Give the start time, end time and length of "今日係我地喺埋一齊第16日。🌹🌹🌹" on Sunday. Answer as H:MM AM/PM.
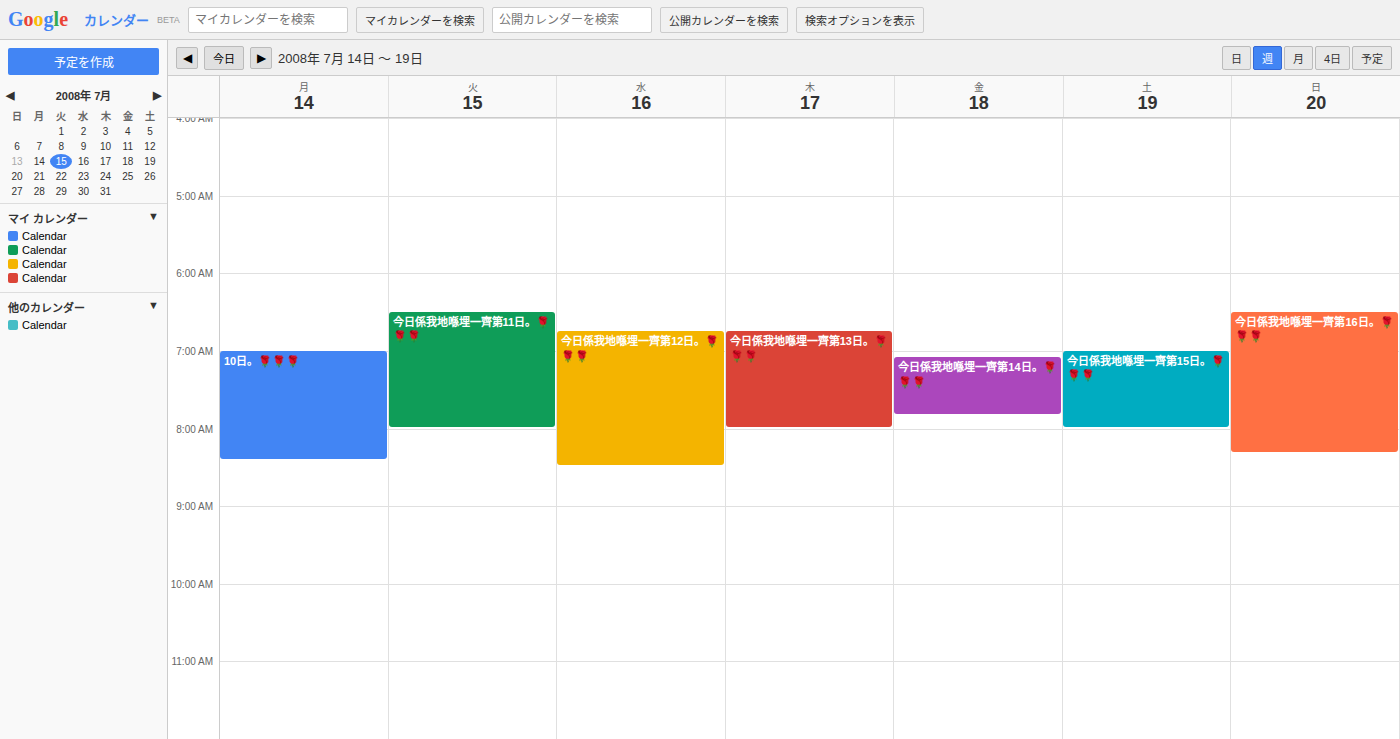
6:30 AM to 8:20 AM, 1 hour 50 minutes